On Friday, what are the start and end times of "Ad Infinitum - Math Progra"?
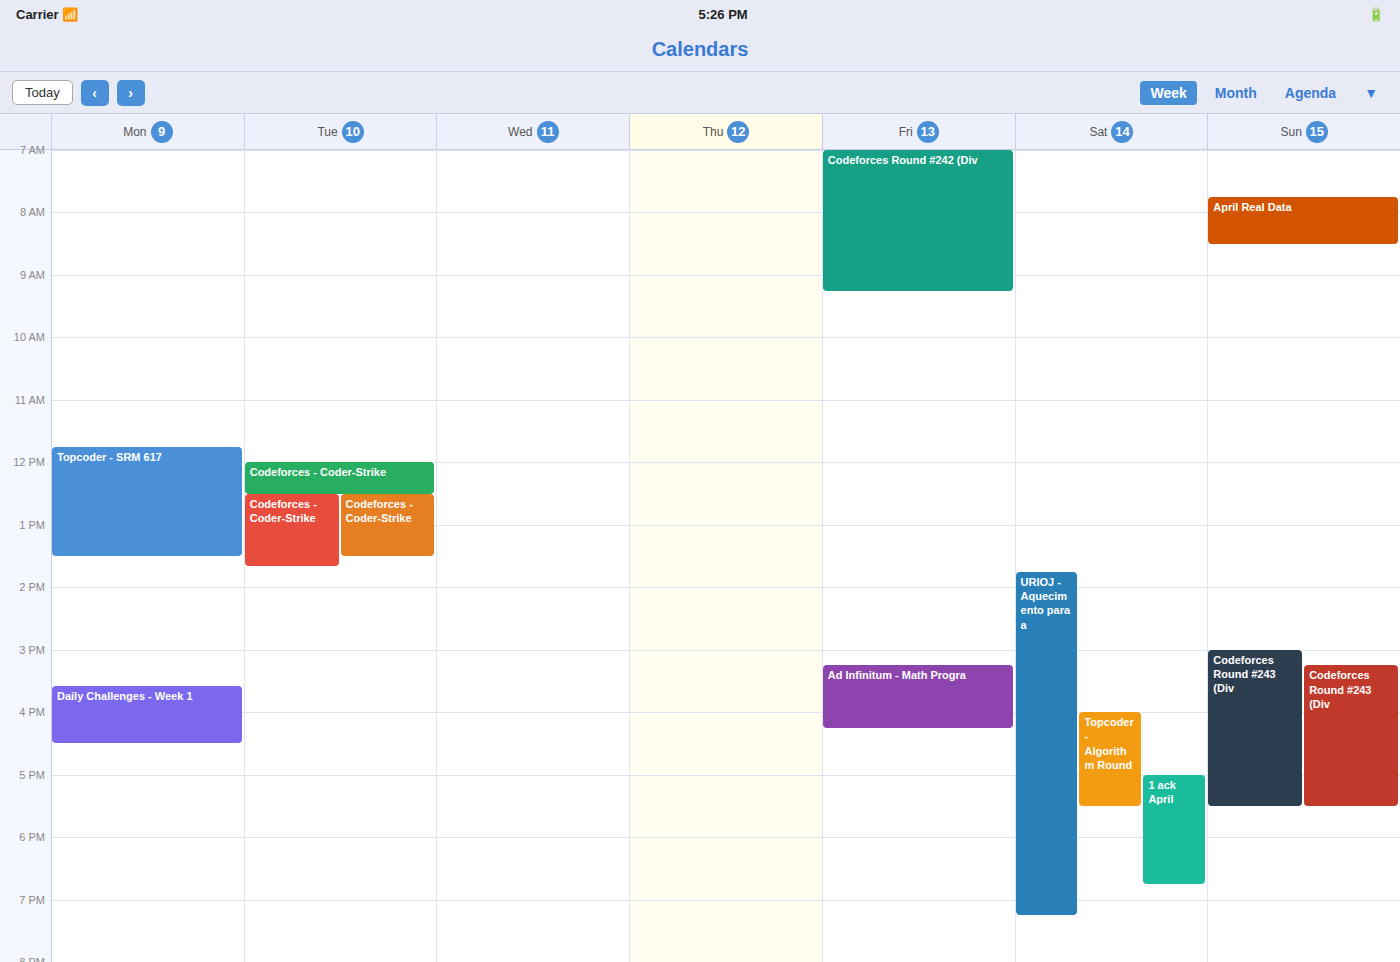
15:15 to 16:15